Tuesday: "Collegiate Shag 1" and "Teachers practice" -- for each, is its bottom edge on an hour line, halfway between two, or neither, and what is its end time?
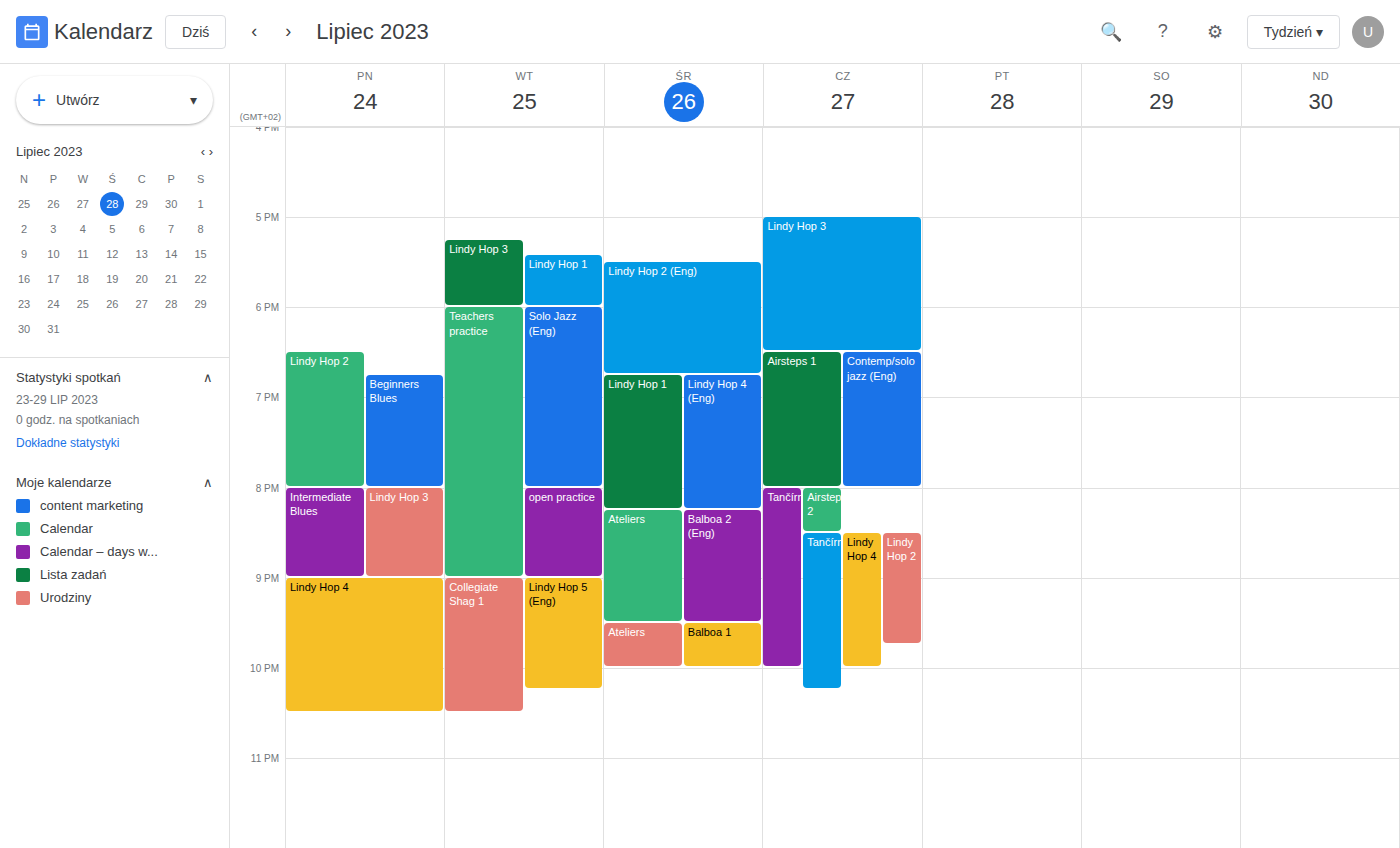
"Collegiate Shag 1": 10:30 PM, halfway between the 10 PM and 11 PM lines. "Teachers practice": 9:00 PM, exactly on the 9 PM line.